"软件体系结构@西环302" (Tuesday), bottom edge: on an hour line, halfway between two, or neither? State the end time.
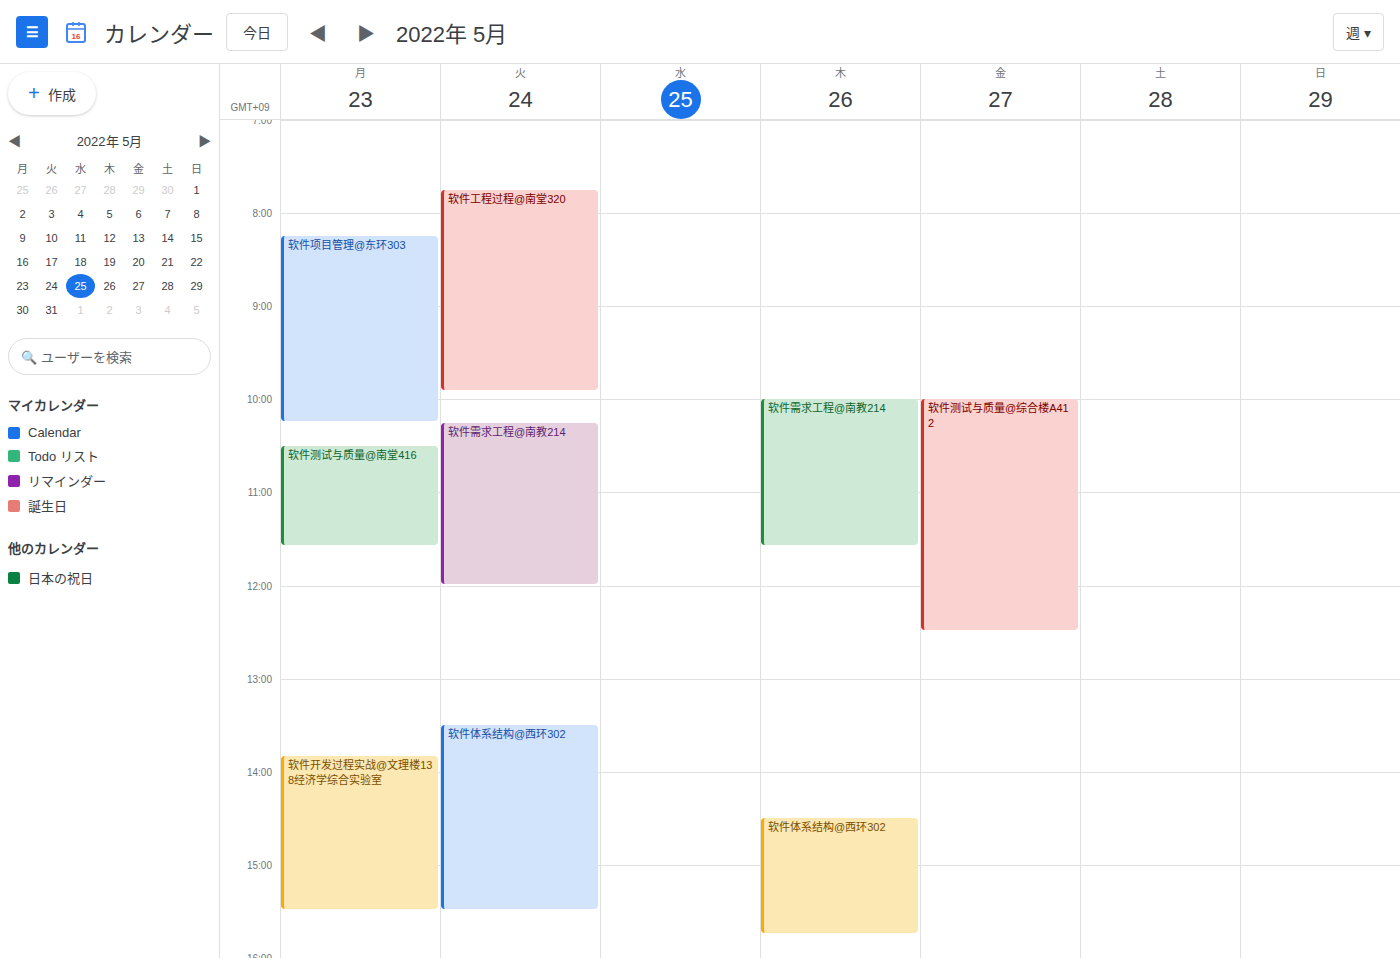
3:30 PM -- halfway between the 3 PM and 4 PM lines.